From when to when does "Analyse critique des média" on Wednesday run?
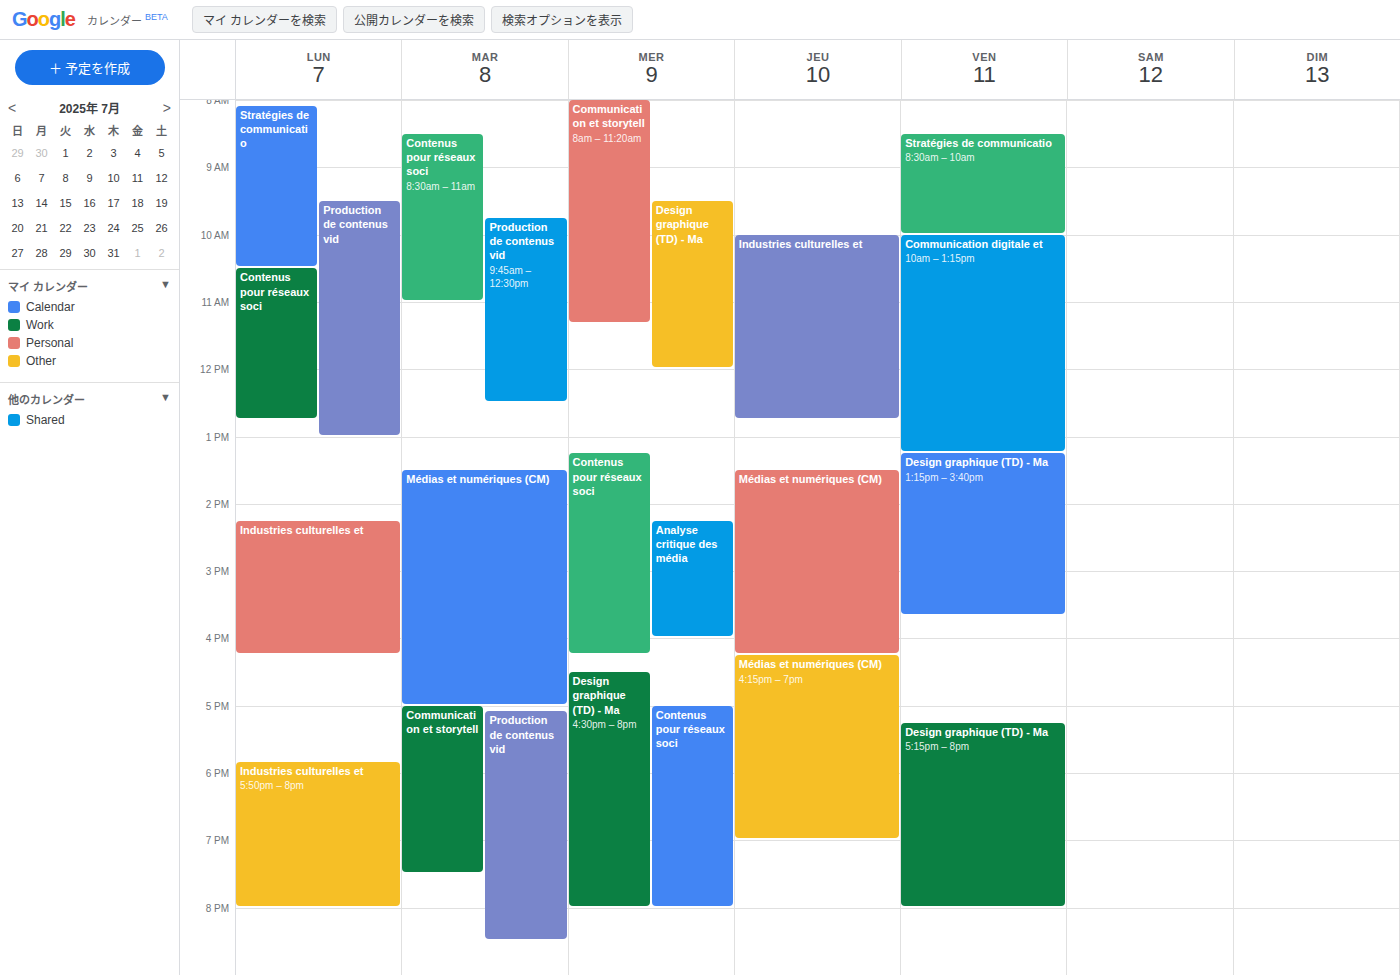
2:15 PM to 4:00 PM